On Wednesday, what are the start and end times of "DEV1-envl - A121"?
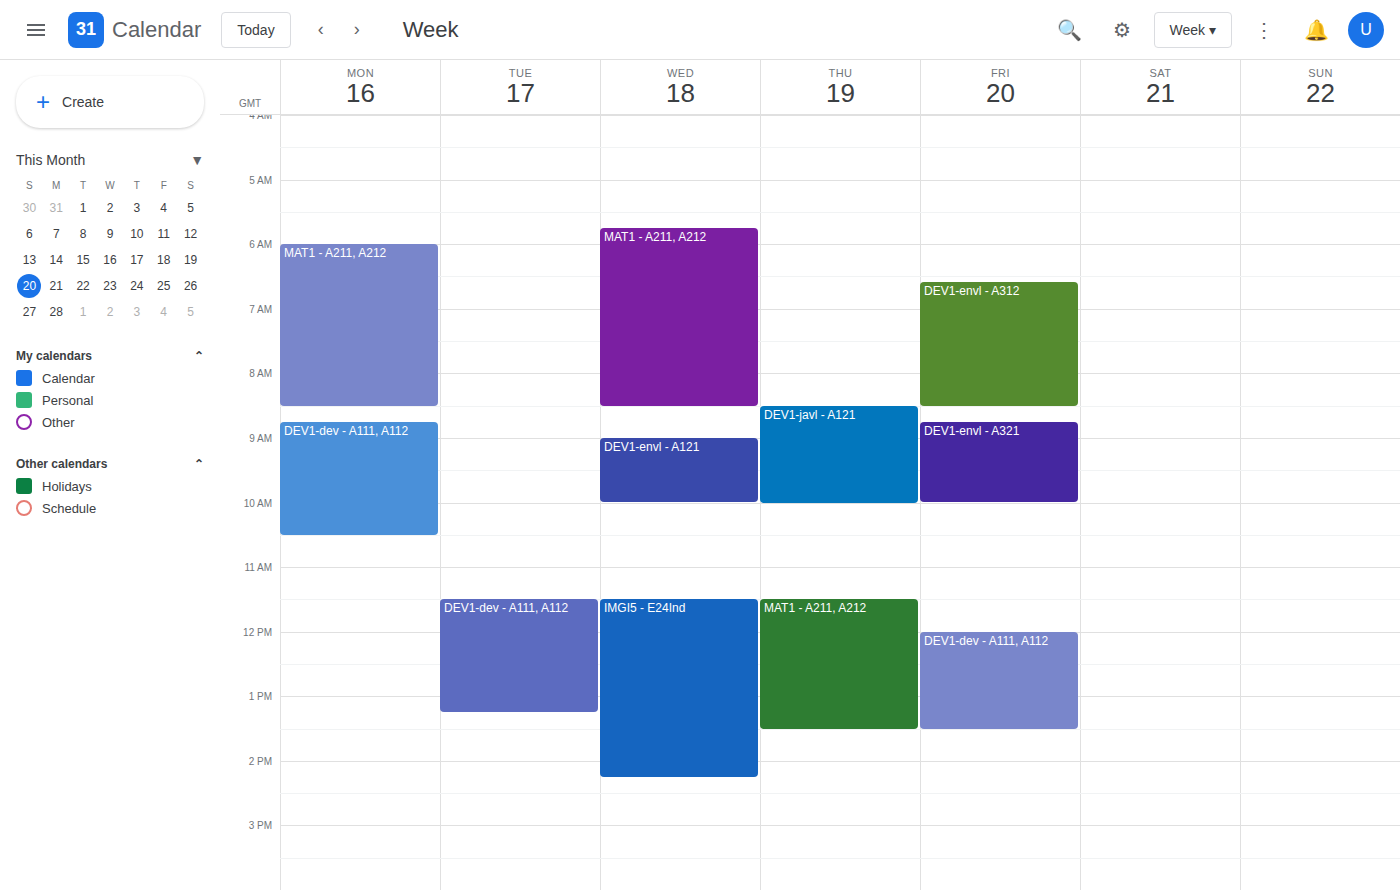
9:00 AM to 10:00 AM